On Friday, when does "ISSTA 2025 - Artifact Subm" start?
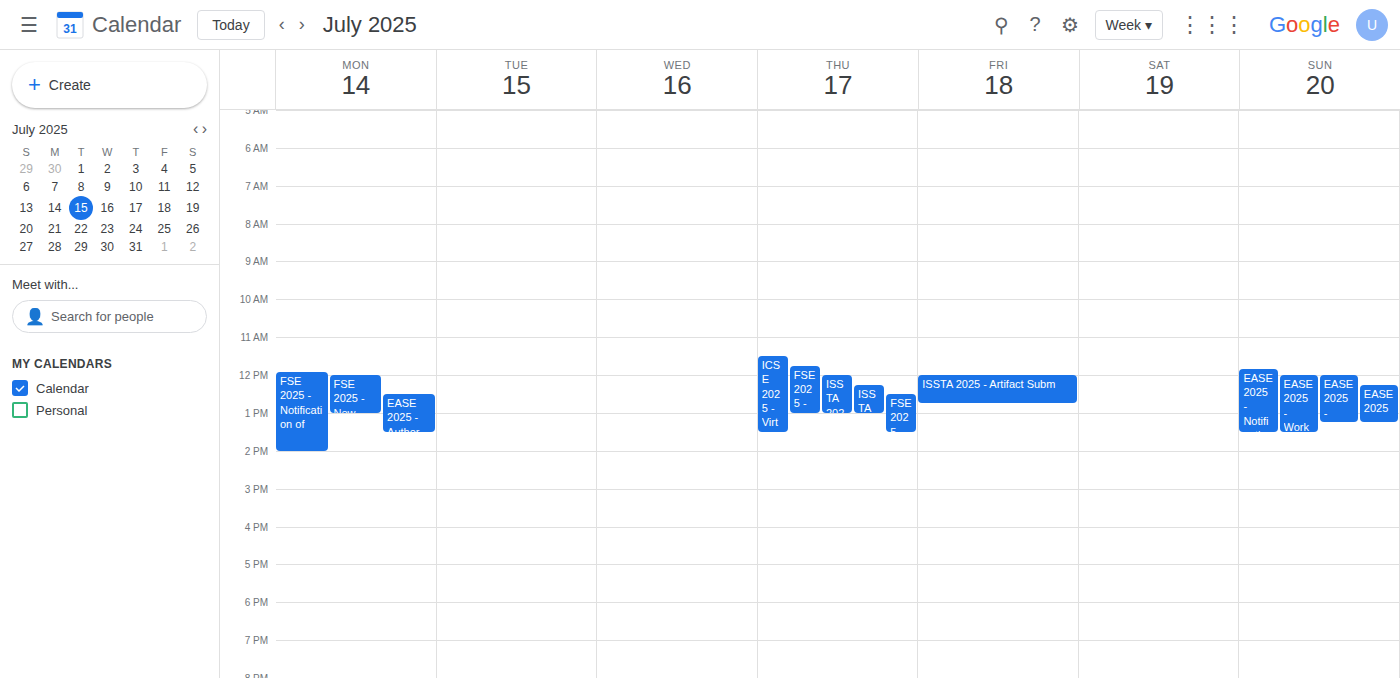
12:00 PM